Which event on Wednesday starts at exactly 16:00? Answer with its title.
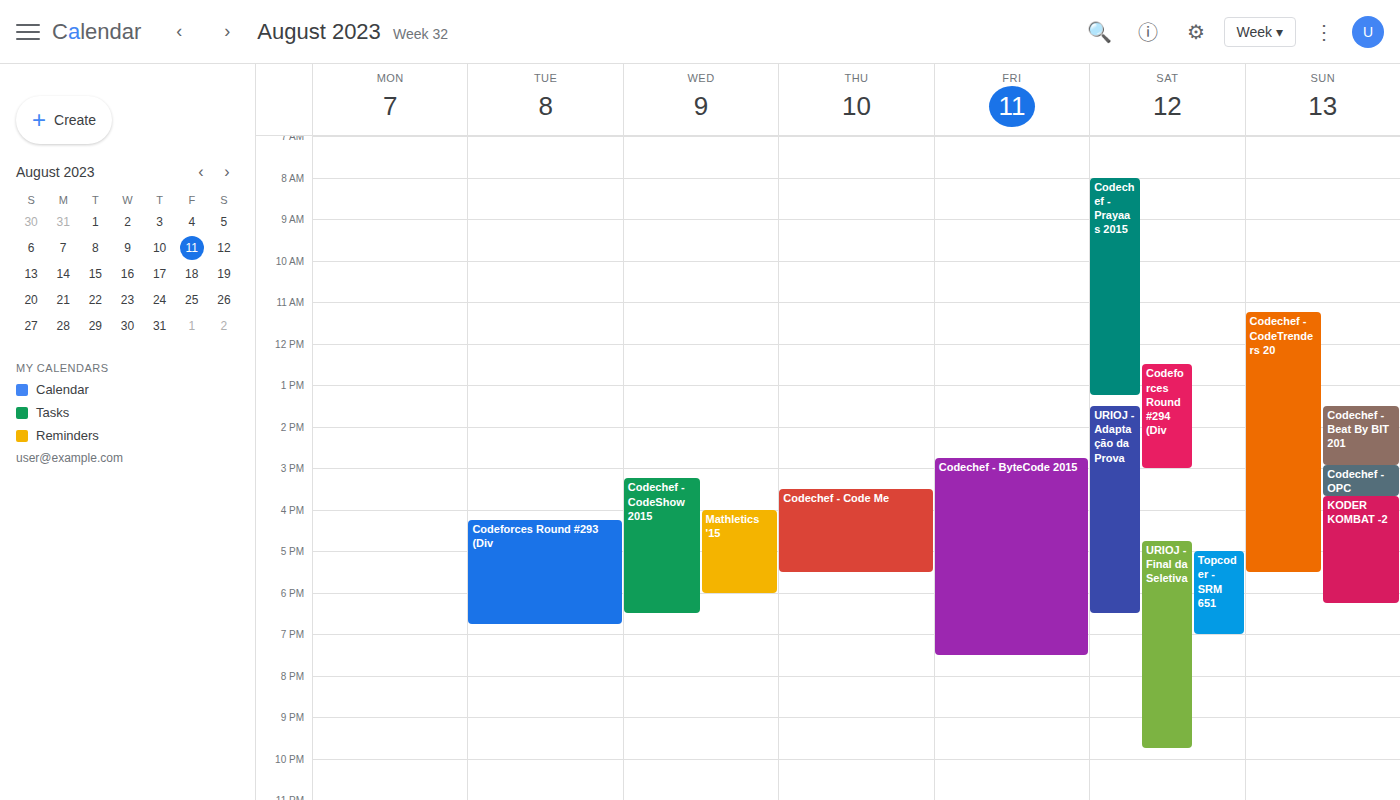
"Mathletics '15"